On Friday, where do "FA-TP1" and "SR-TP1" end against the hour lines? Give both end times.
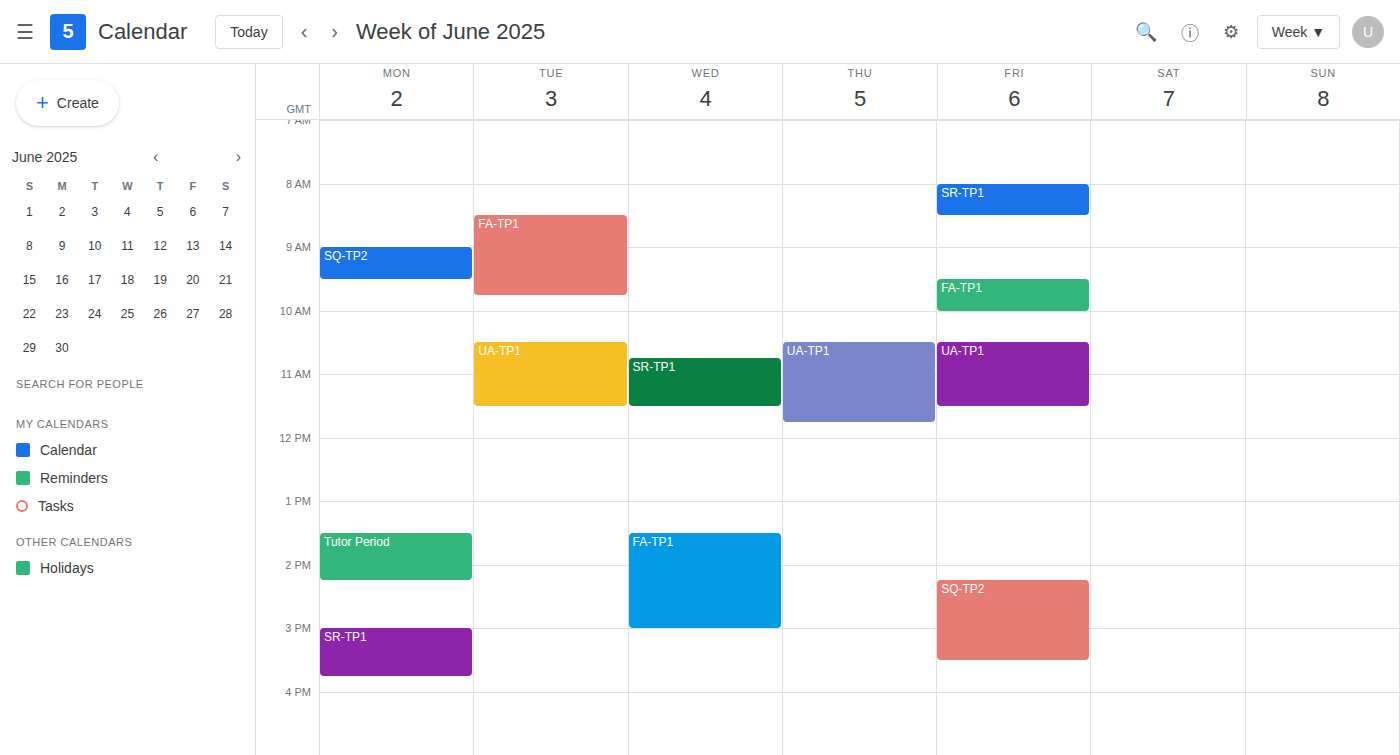
"FA-TP1": 10:00 AM, exactly on the 10 AM line. "SR-TP1": 8:30 AM, halfway between the 8 AM and 9 AM lines.